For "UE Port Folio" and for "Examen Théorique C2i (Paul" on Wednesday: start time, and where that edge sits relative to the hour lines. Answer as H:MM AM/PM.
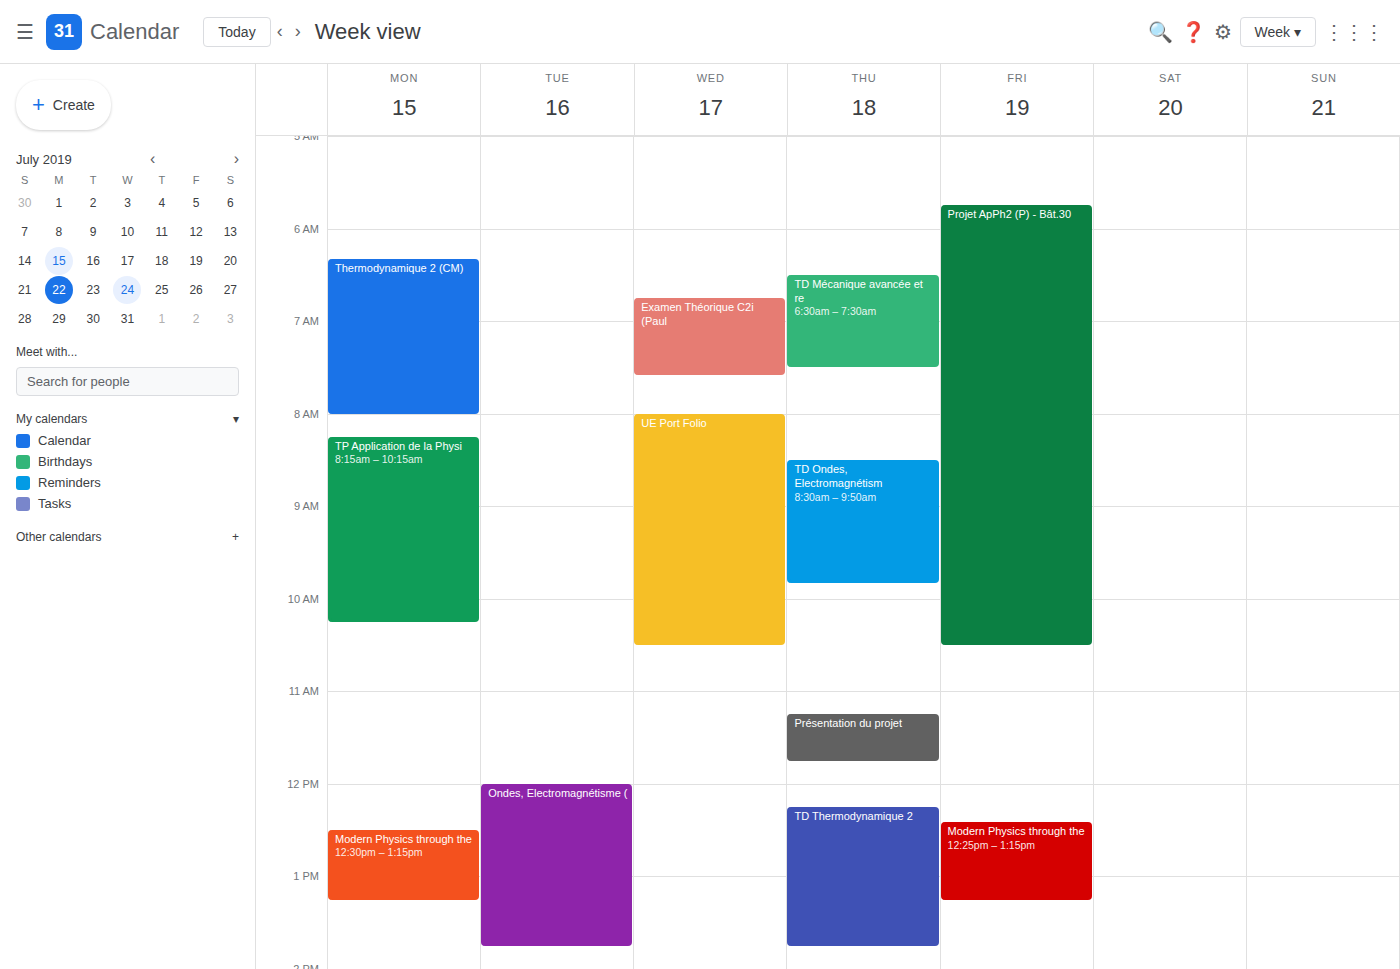
"UE Port Folio": 8:00 AM, exactly on the 8 AM line. "Examen Théorique C2i (Paul": 6:45 AM, neither: three quarters of the way from the 6 AM line to the 7 AM line.